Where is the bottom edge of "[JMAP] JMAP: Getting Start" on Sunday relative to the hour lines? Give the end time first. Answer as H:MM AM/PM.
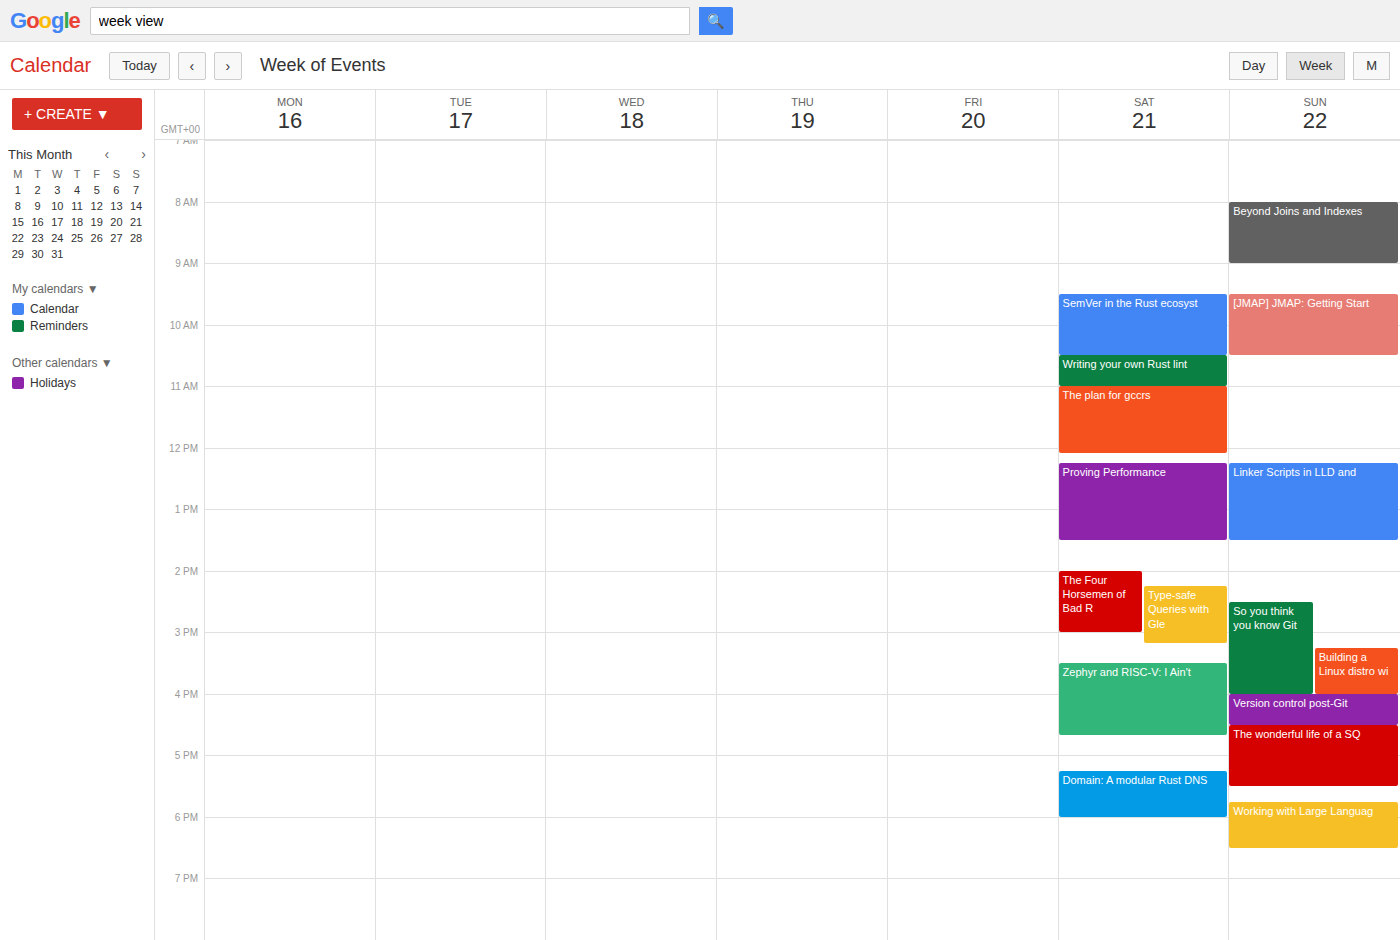
10:30 AM -- halfway between the 10 AM and 11 AM lines.